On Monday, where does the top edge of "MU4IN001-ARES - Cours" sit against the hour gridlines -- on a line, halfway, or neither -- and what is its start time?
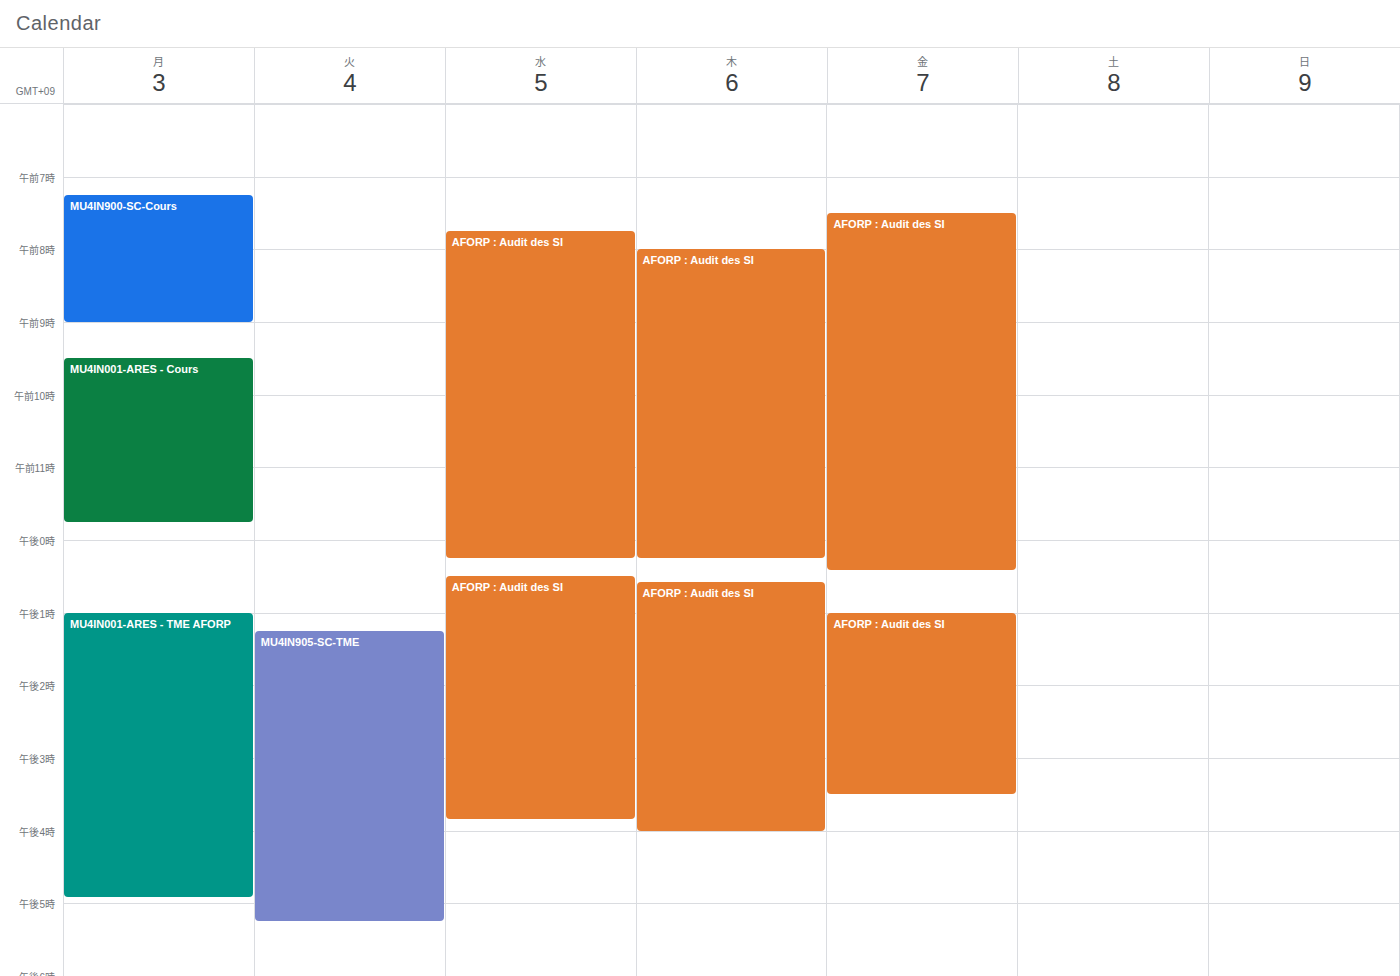
9:30 AM -- halfway between the 9 AM and 10 AM lines.